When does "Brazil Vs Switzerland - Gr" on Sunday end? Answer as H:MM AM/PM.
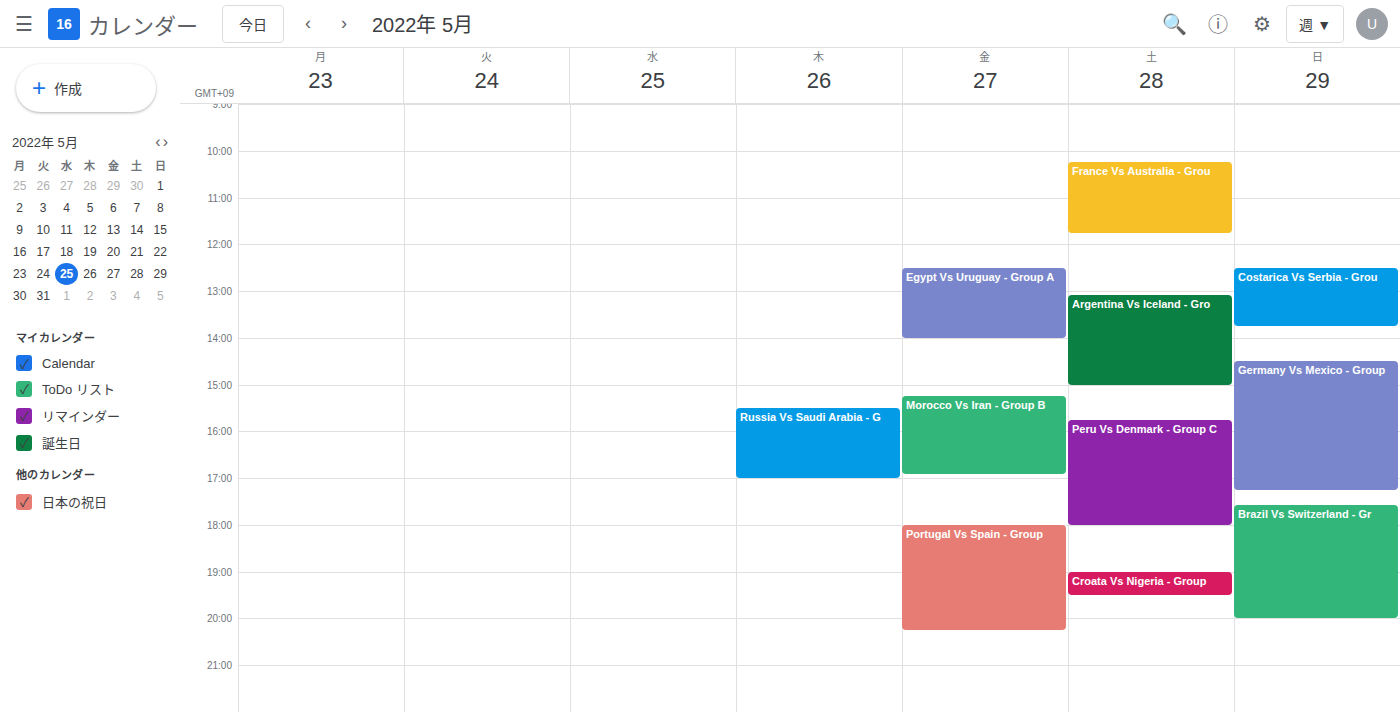
8:00 PM